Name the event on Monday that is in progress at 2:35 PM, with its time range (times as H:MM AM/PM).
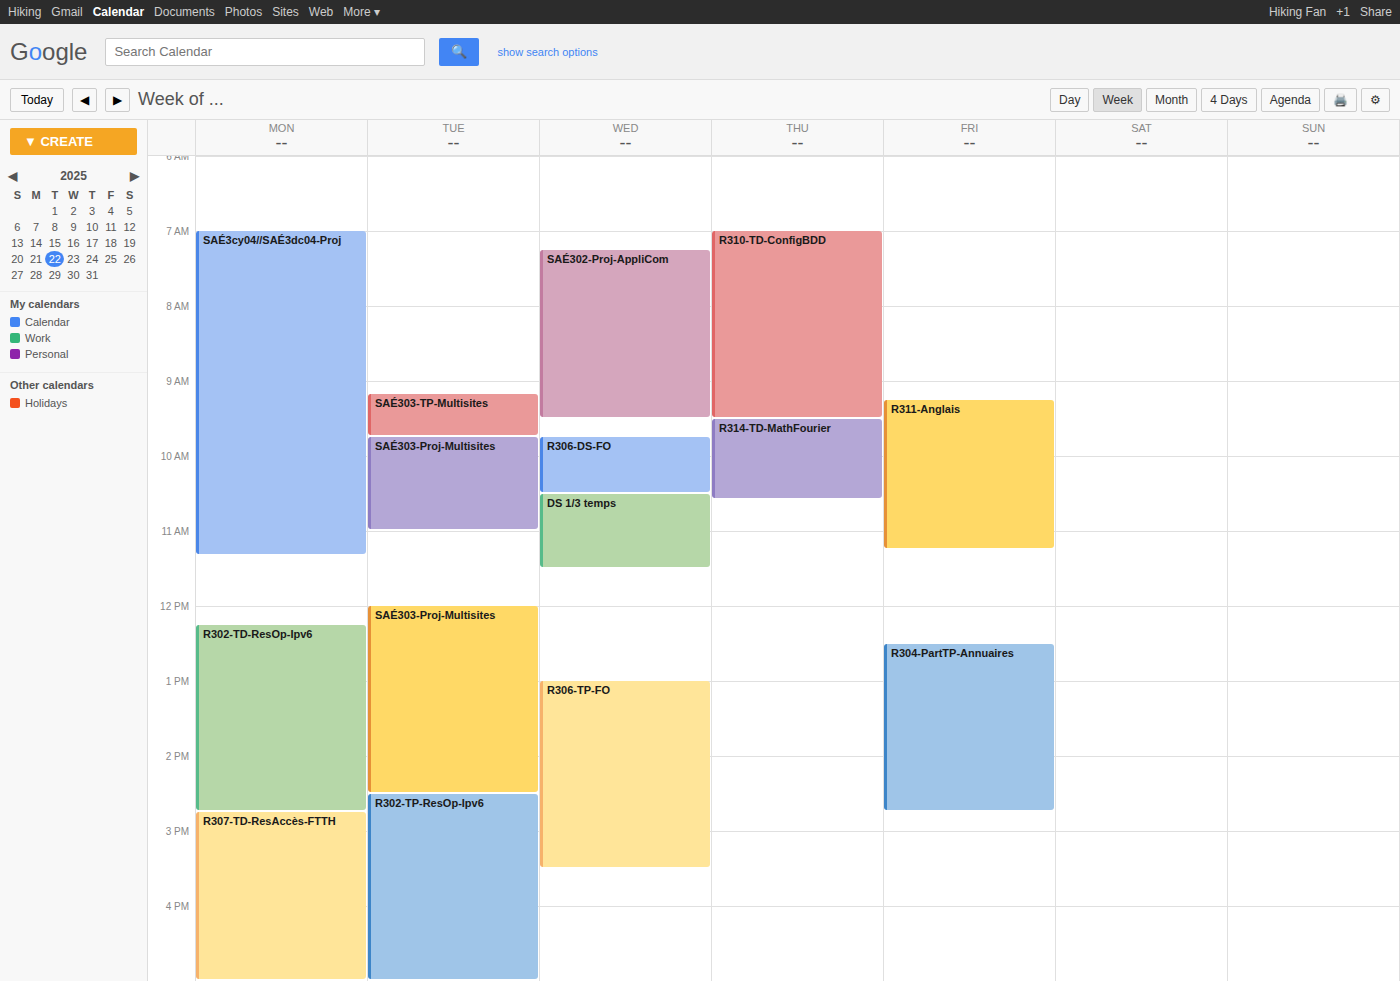
"R302-TD-ResOp-Ipv6", 12:15 PM to 2:45 PM